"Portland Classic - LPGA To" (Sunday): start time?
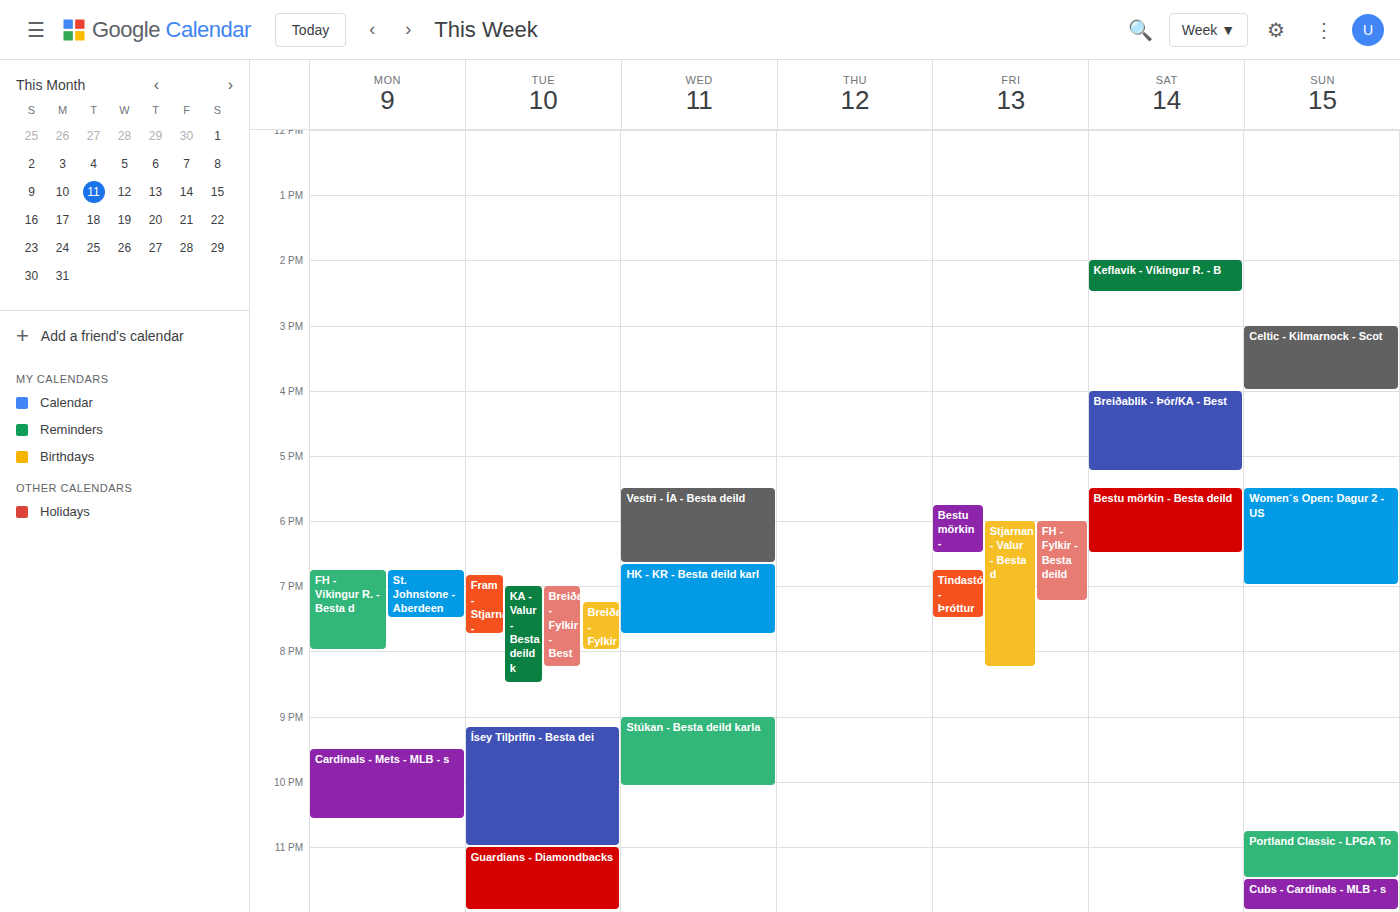
10:45 PM